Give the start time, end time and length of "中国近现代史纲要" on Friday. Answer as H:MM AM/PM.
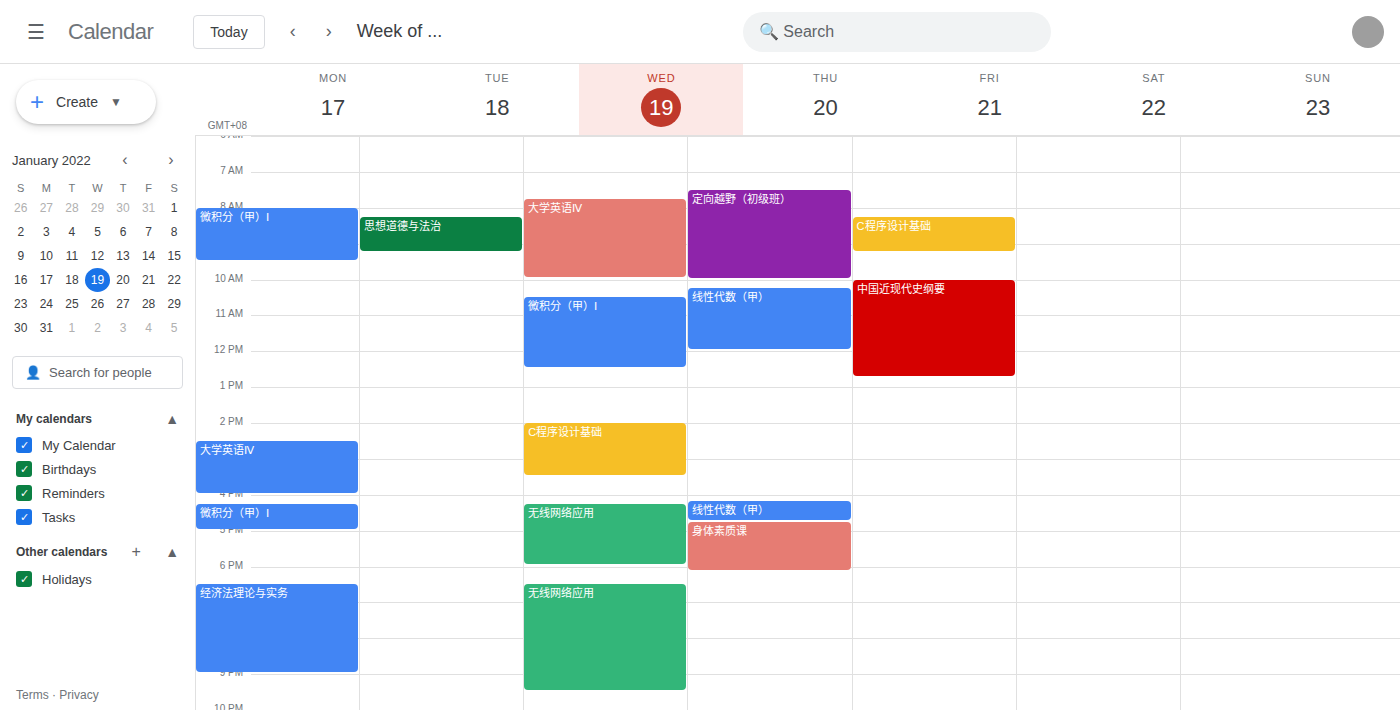
10:00 AM to 12:45 PM, 2 hours 45 minutes